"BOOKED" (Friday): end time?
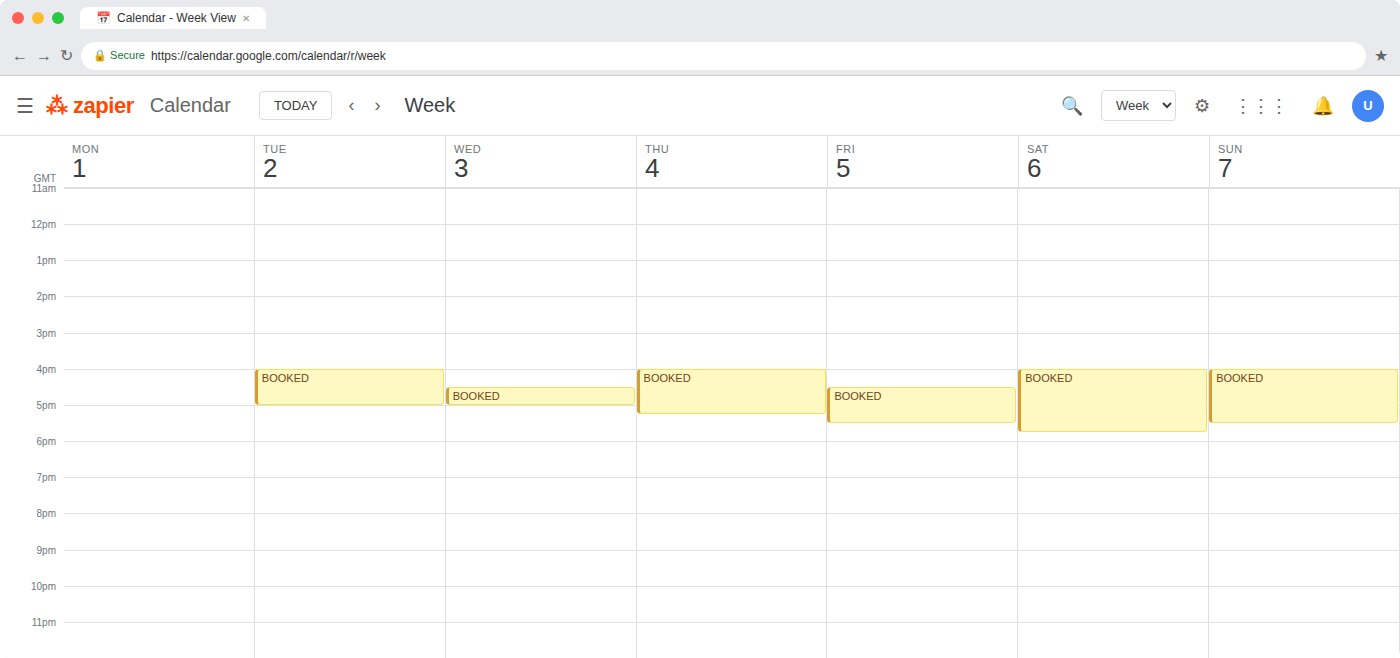
5:30 PM